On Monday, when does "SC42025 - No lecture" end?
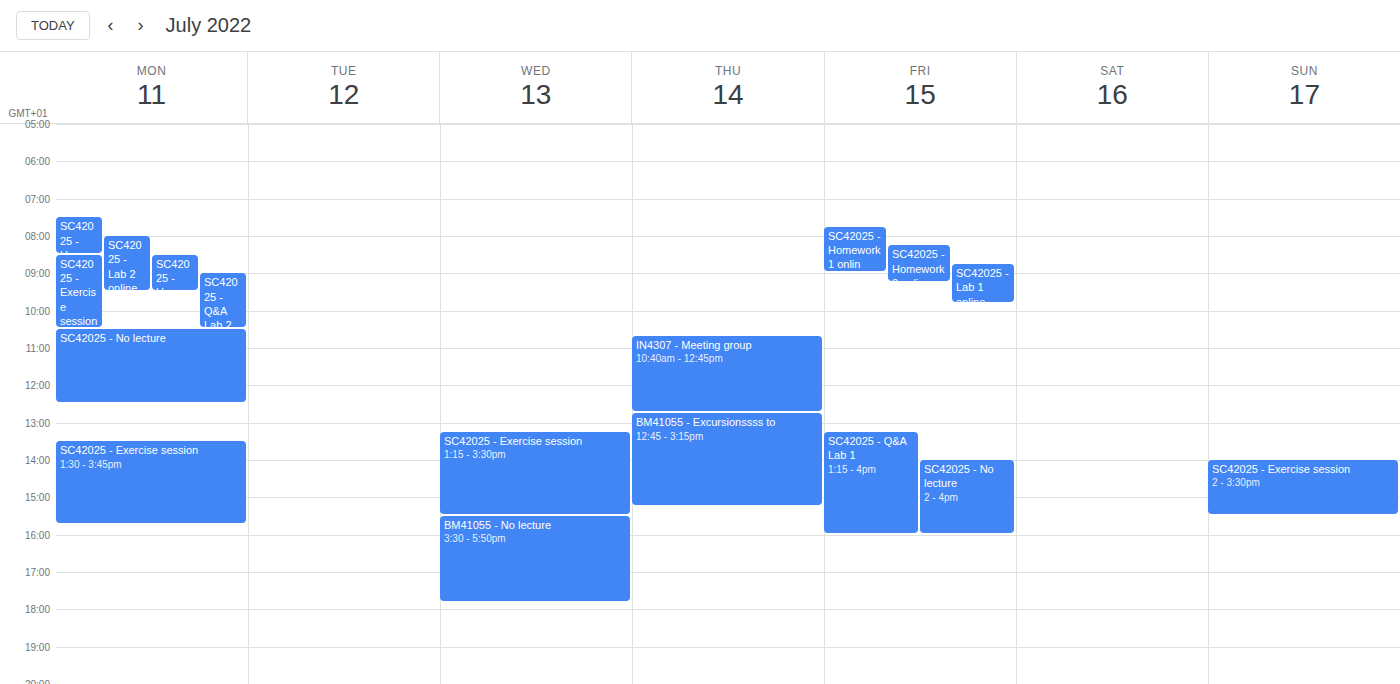
12:30 PM